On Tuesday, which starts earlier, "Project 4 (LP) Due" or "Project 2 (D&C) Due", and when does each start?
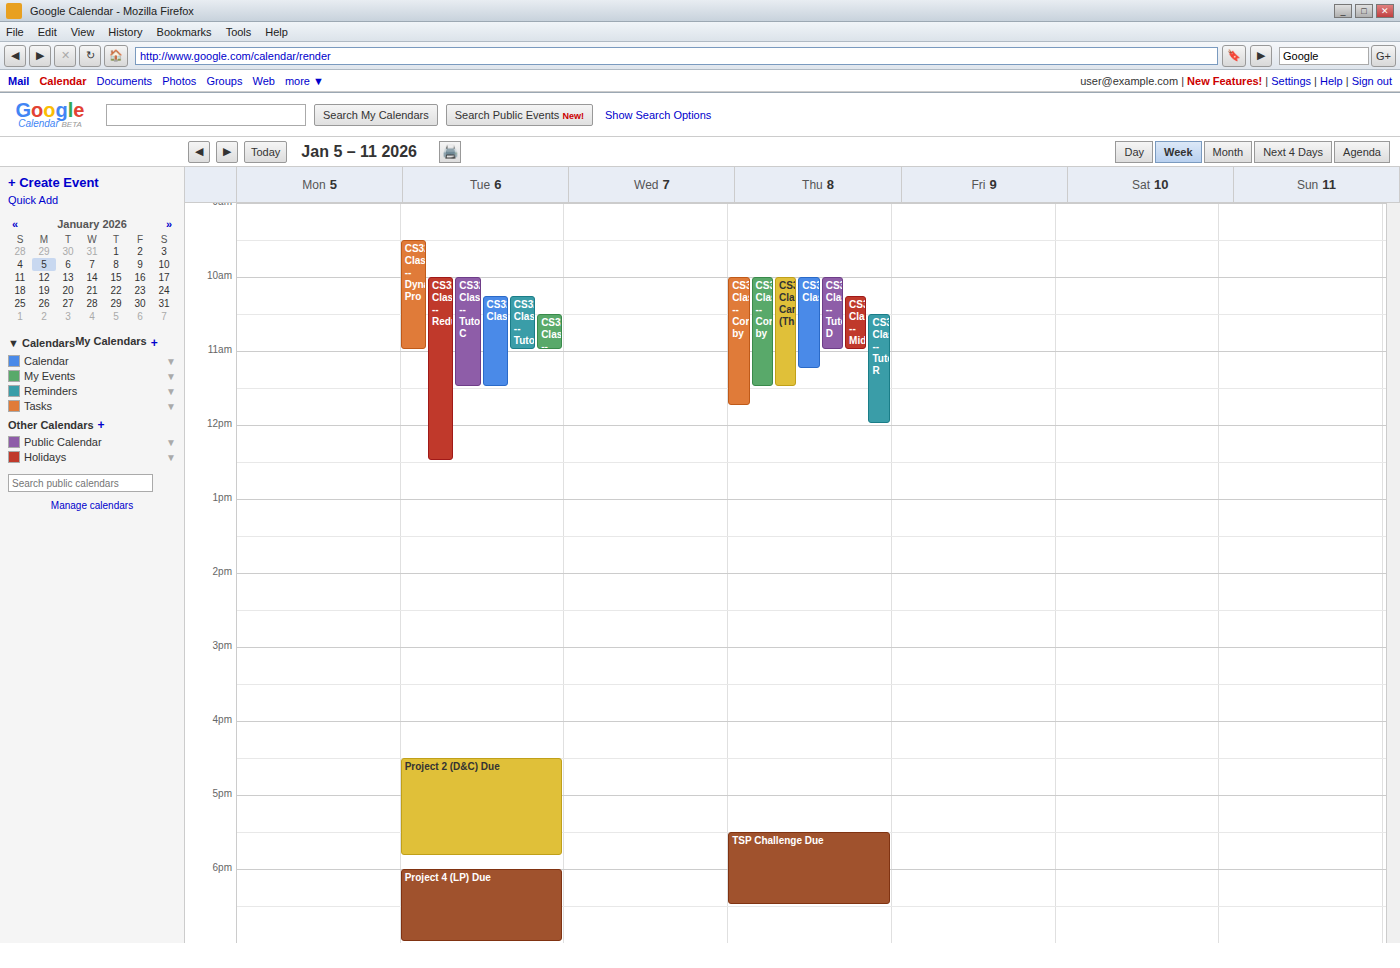
"Project 2 (D&C) Due" 4:30 PM; "Project 4 (LP) Due" 6:00 PM.